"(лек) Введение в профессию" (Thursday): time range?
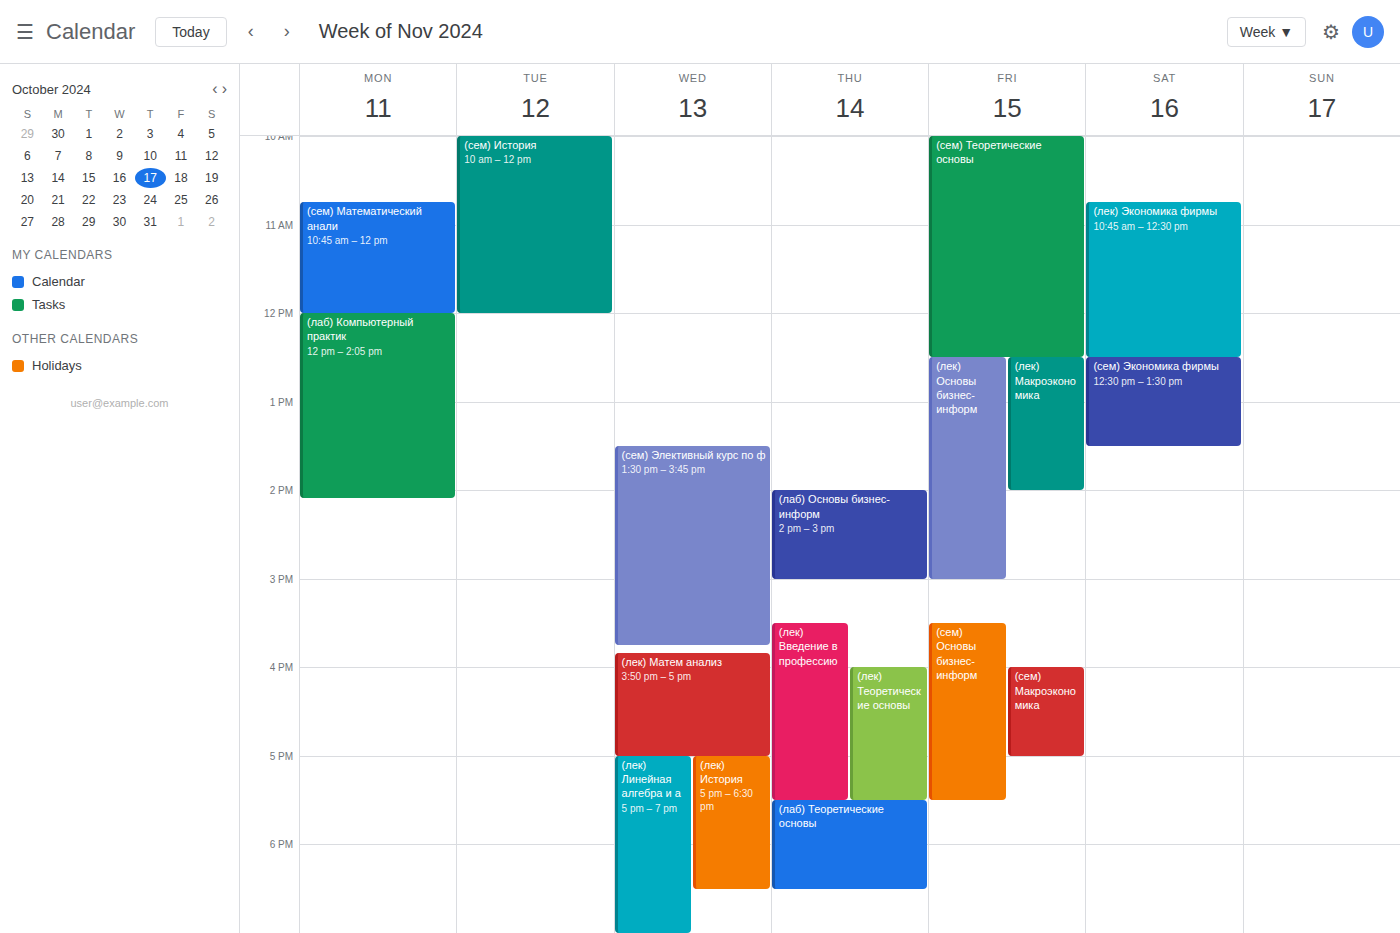
3:30 PM to 5:30 PM